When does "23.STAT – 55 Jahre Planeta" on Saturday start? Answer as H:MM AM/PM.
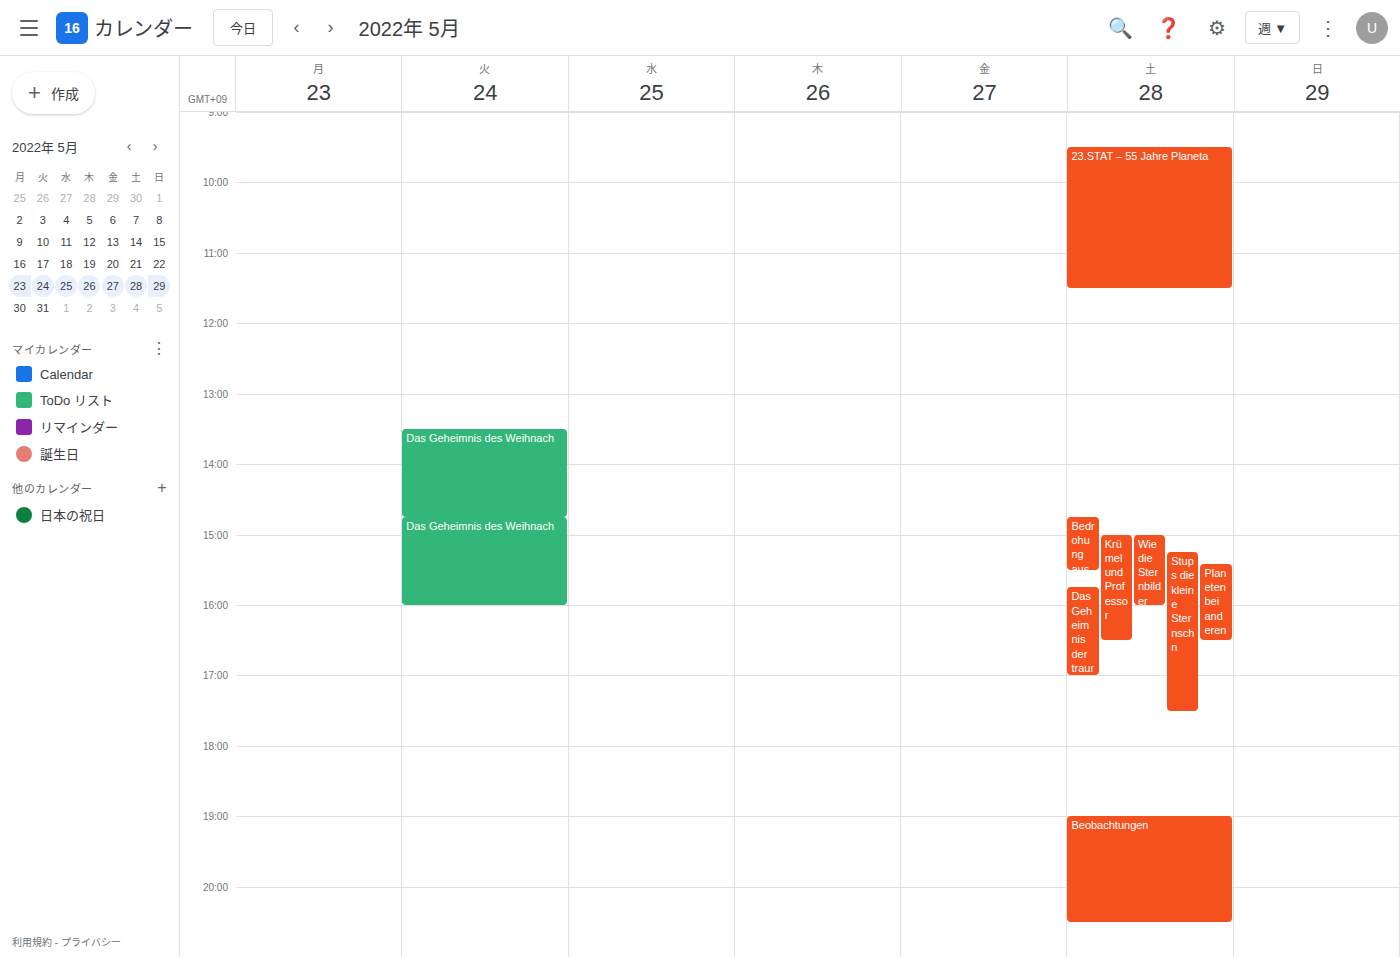
9:30 AM